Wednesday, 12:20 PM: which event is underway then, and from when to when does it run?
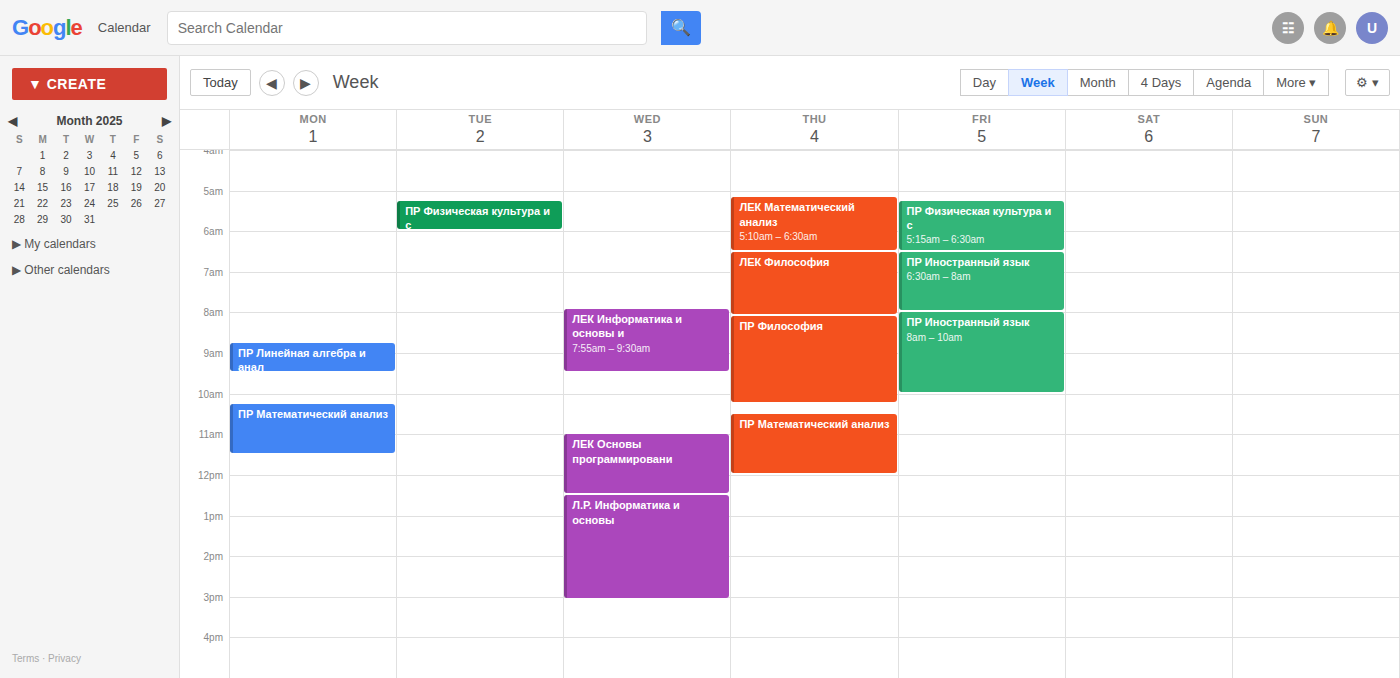
"ЛЕК Основы программировани", 11:00 AM to 12:30 PM